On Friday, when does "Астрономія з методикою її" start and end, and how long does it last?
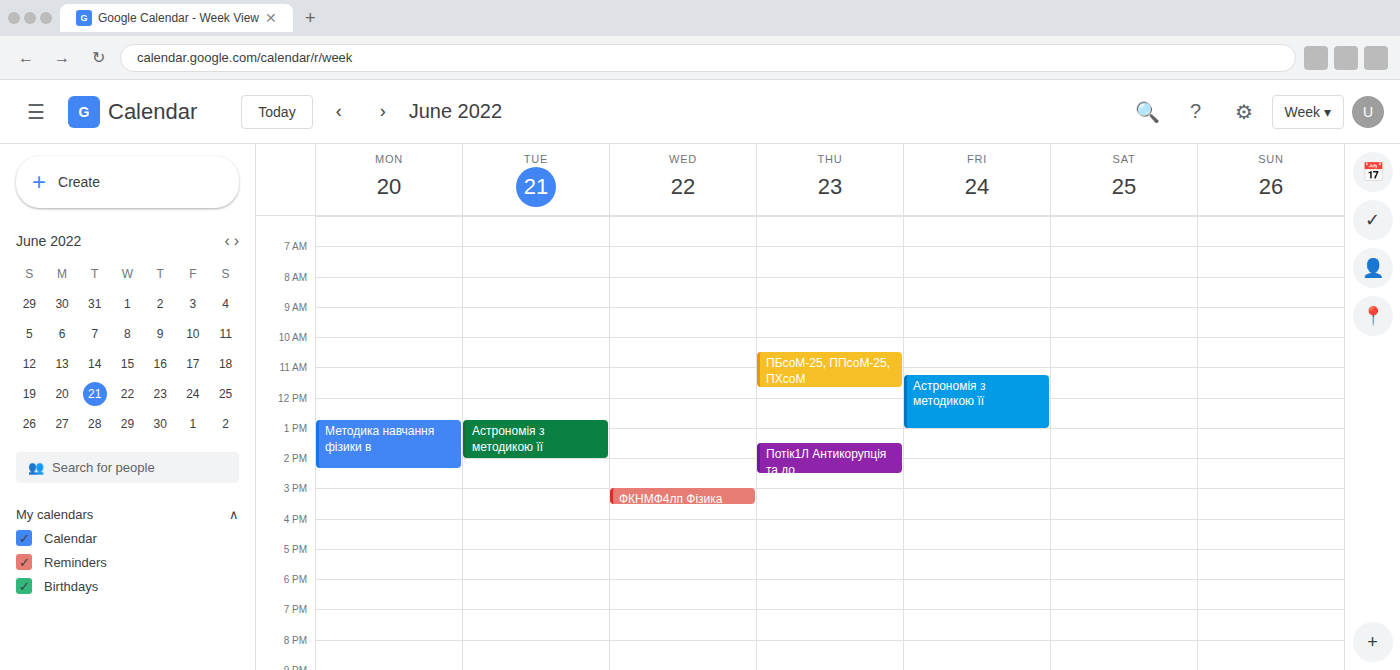
11:15 AM to 1:00 PM, 1 hour 45 minutes